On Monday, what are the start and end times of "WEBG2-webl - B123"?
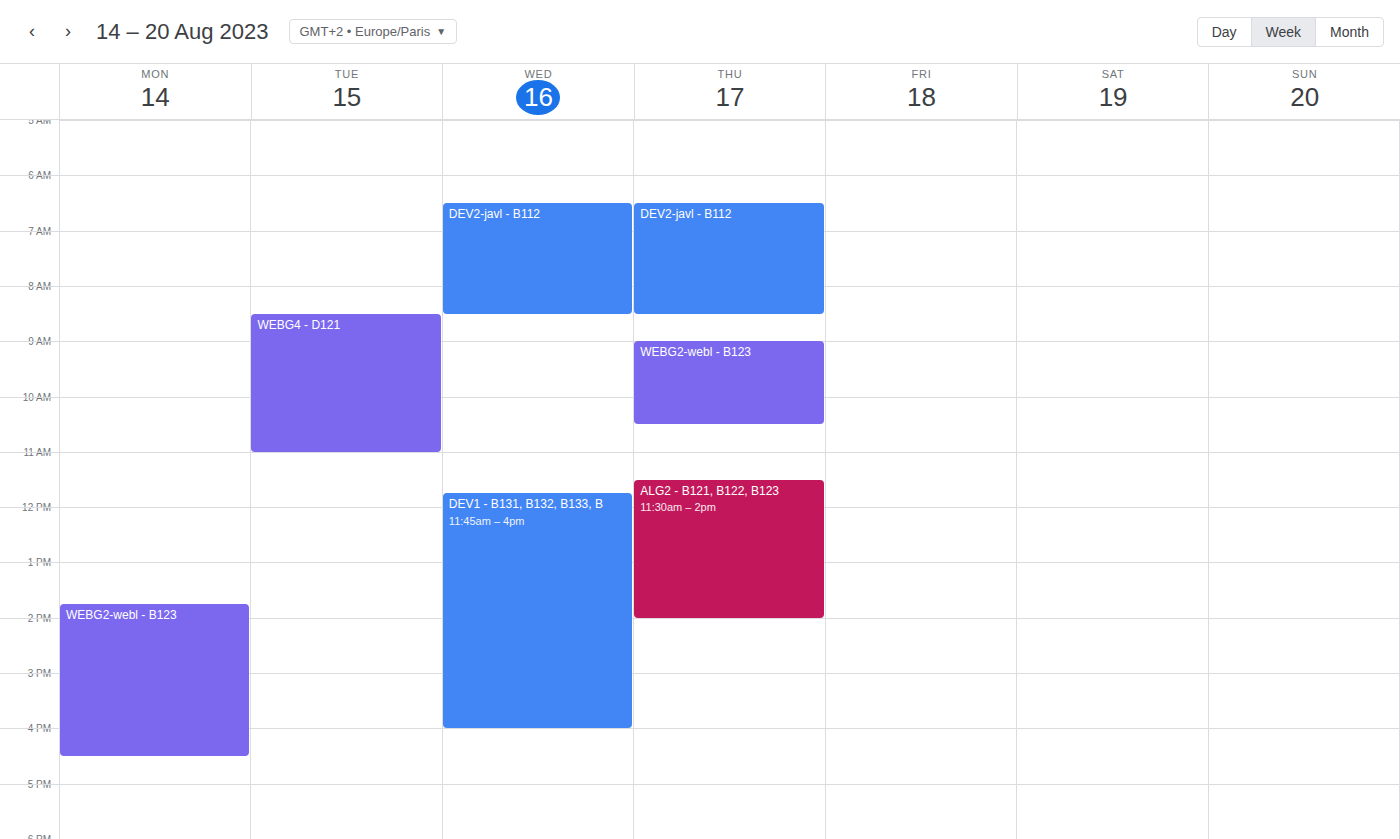
13:45 to 16:30